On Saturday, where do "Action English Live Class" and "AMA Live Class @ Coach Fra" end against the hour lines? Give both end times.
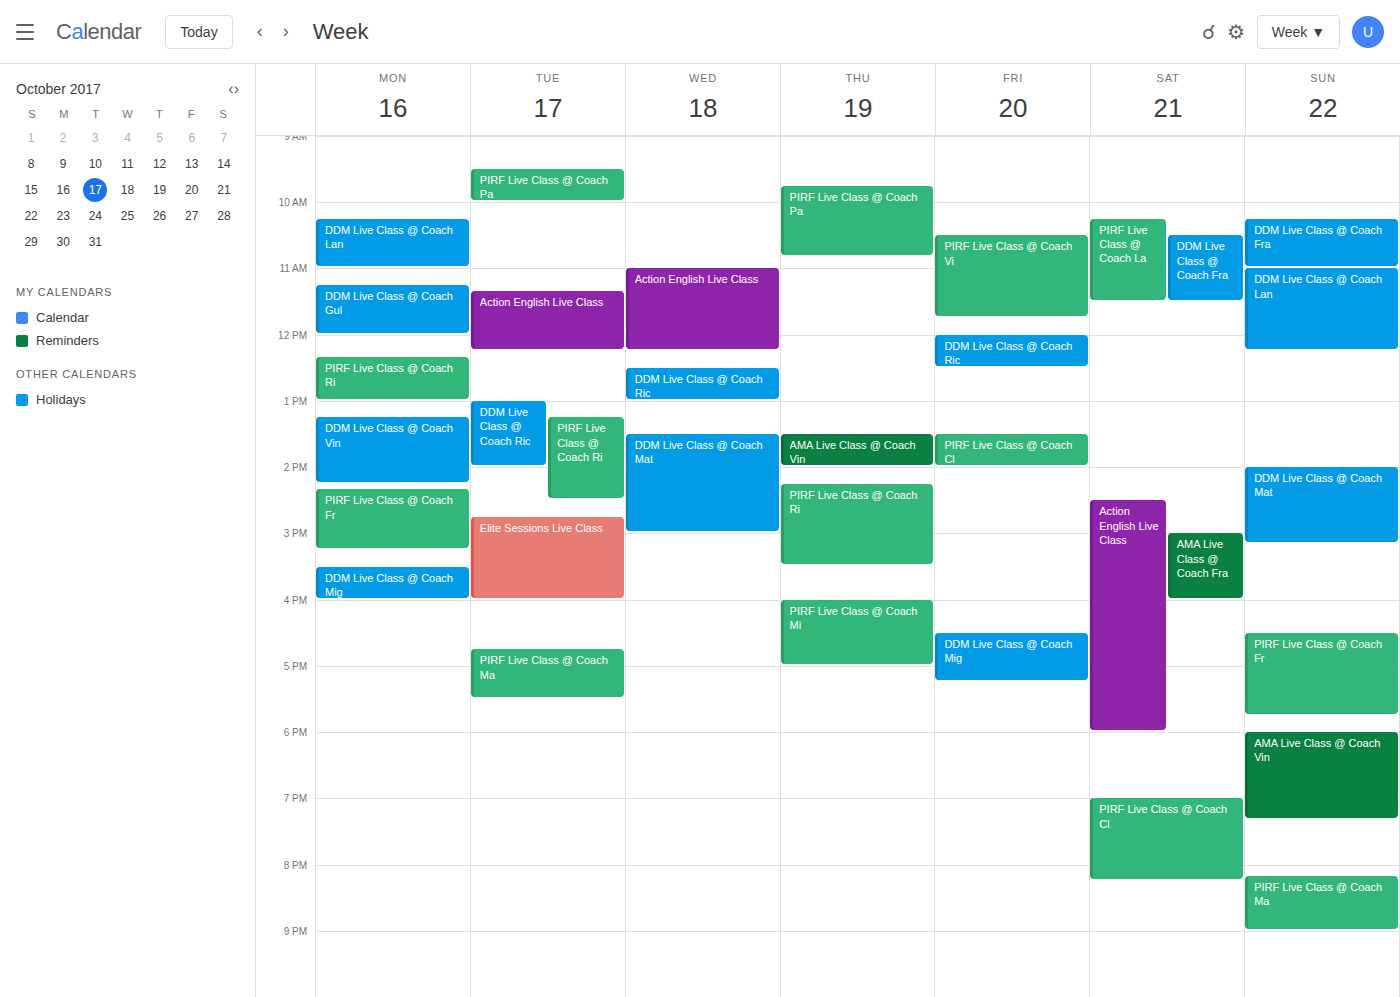
"Action English Live Class": 6:00 PM, exactly on the 6 PM line. "AMA Live Class @ Coach Fra": 4:00 PM, exactly on the 4 PM line.